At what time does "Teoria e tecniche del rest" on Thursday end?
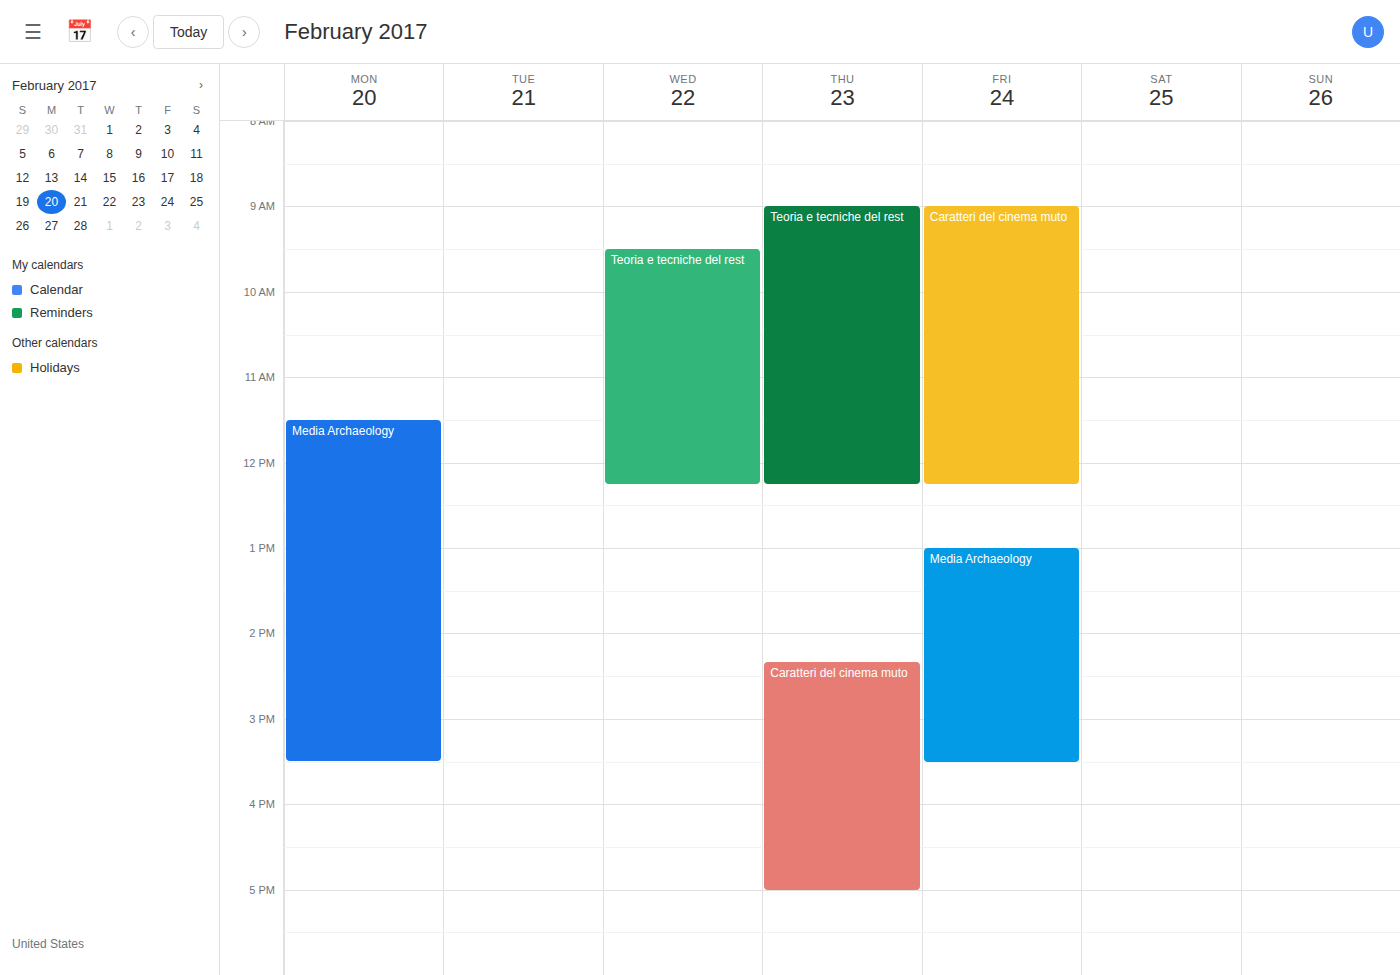
12:15 PM